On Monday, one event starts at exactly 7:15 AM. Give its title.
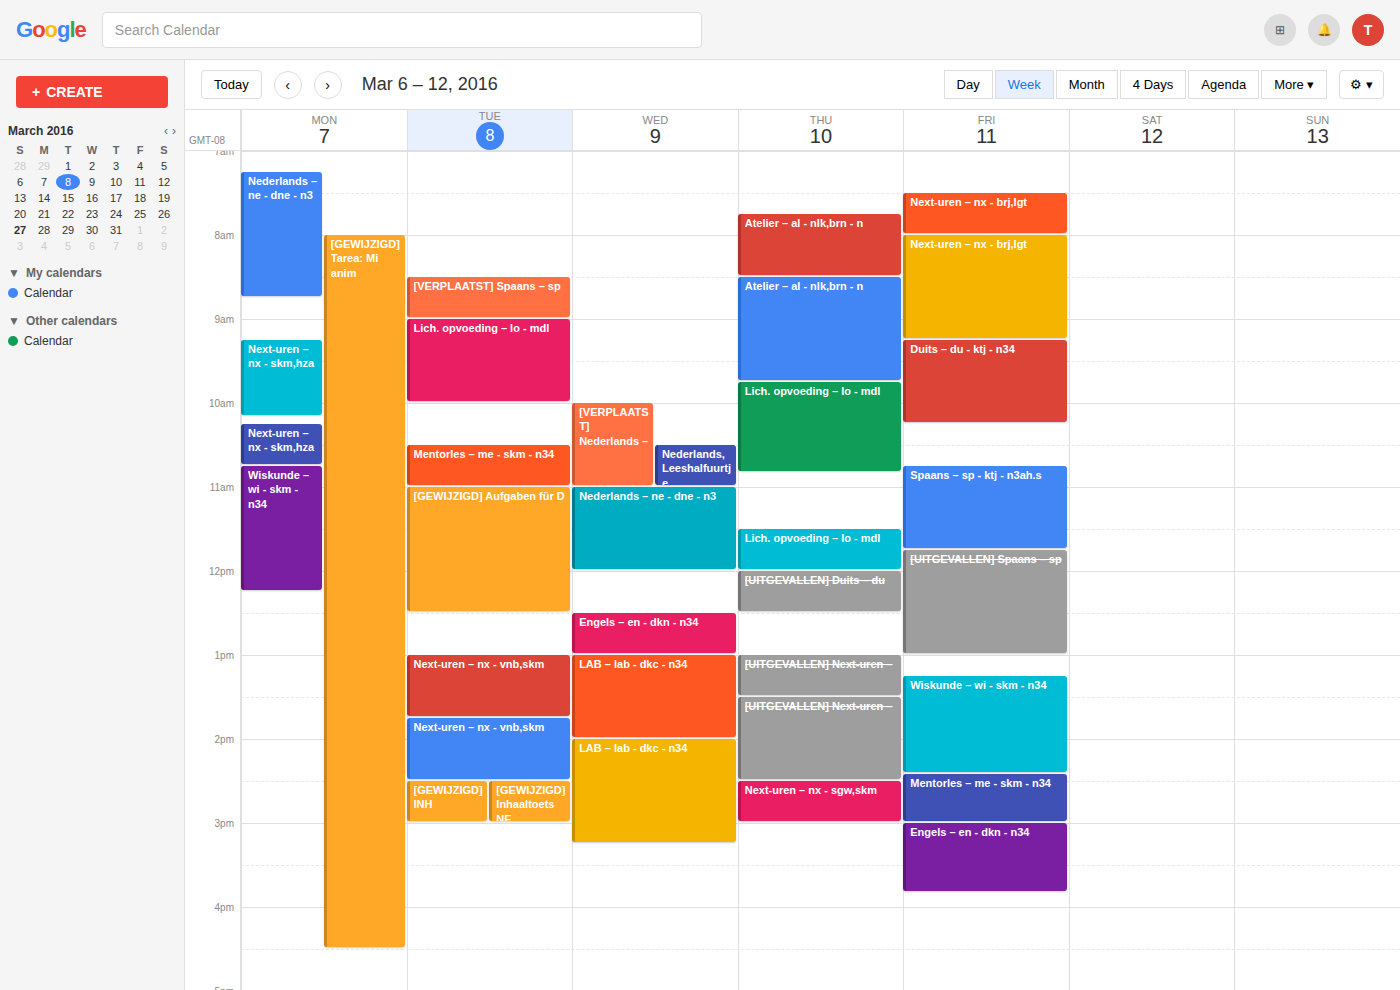
"Nederlands – ne - dne - n3"